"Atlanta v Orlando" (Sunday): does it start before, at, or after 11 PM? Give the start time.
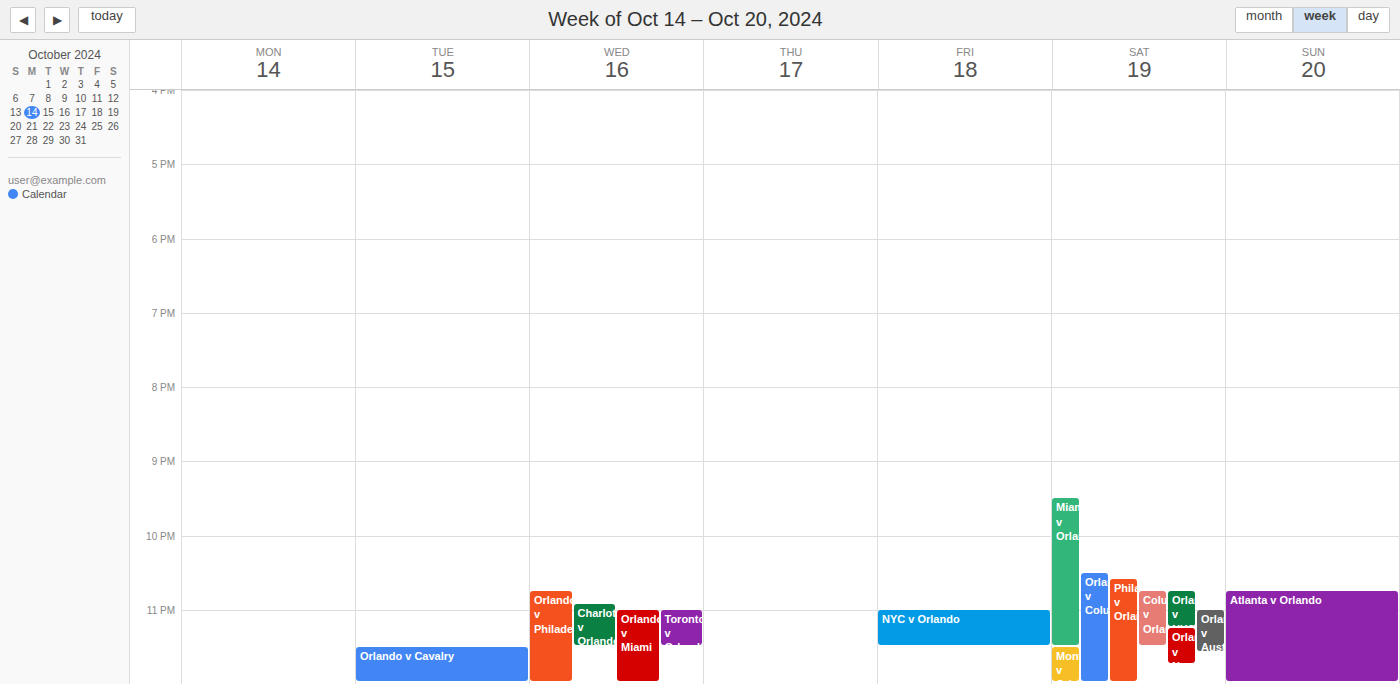
10:45 PM -- before 11 PM, 15 minutes above the 11 PM line.